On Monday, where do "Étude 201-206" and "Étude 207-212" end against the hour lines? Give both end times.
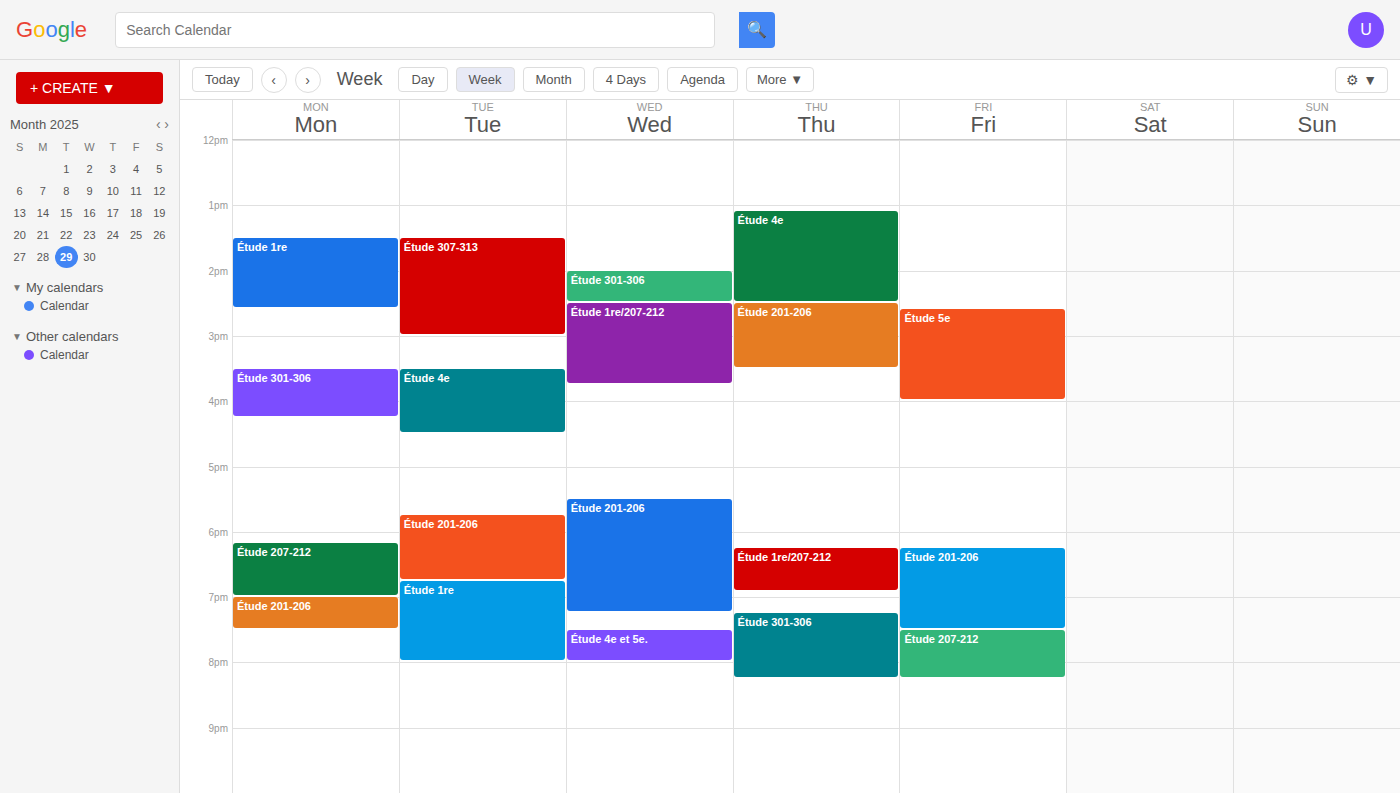
"Étude 201-206": 7:30 PM, halfway between the 7 PM and 8 PM lines. "Étude 207-212": 7:00 PM, exactly on the 7 PM line.